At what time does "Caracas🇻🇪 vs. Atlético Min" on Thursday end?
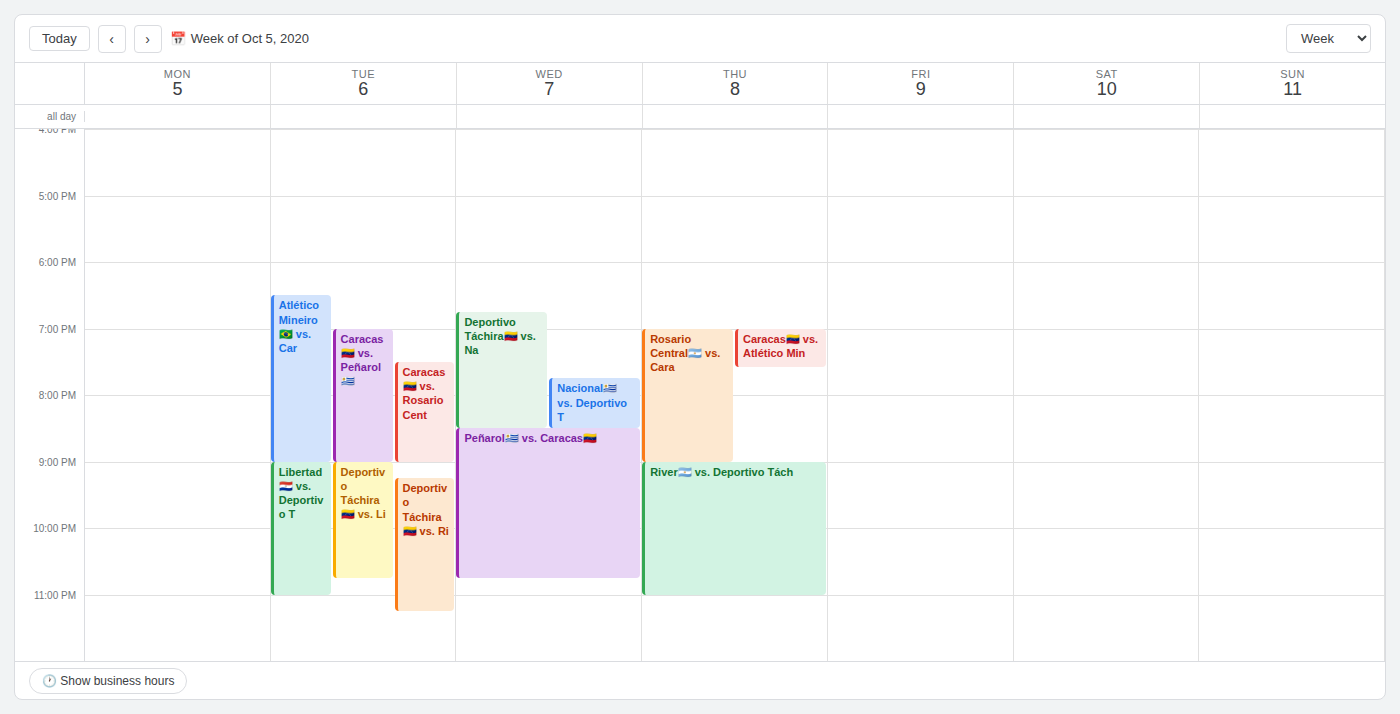
19:35